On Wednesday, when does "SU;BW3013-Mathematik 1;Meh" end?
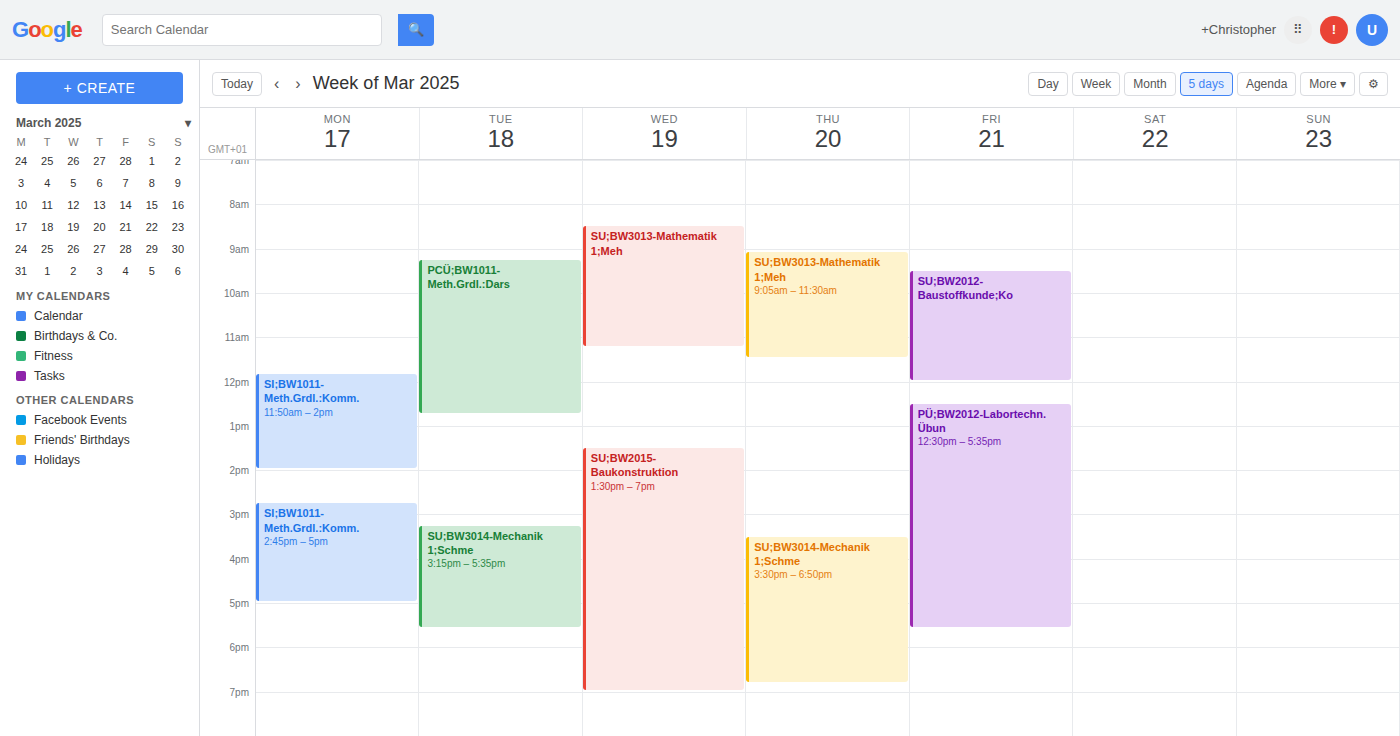
11:15 AM